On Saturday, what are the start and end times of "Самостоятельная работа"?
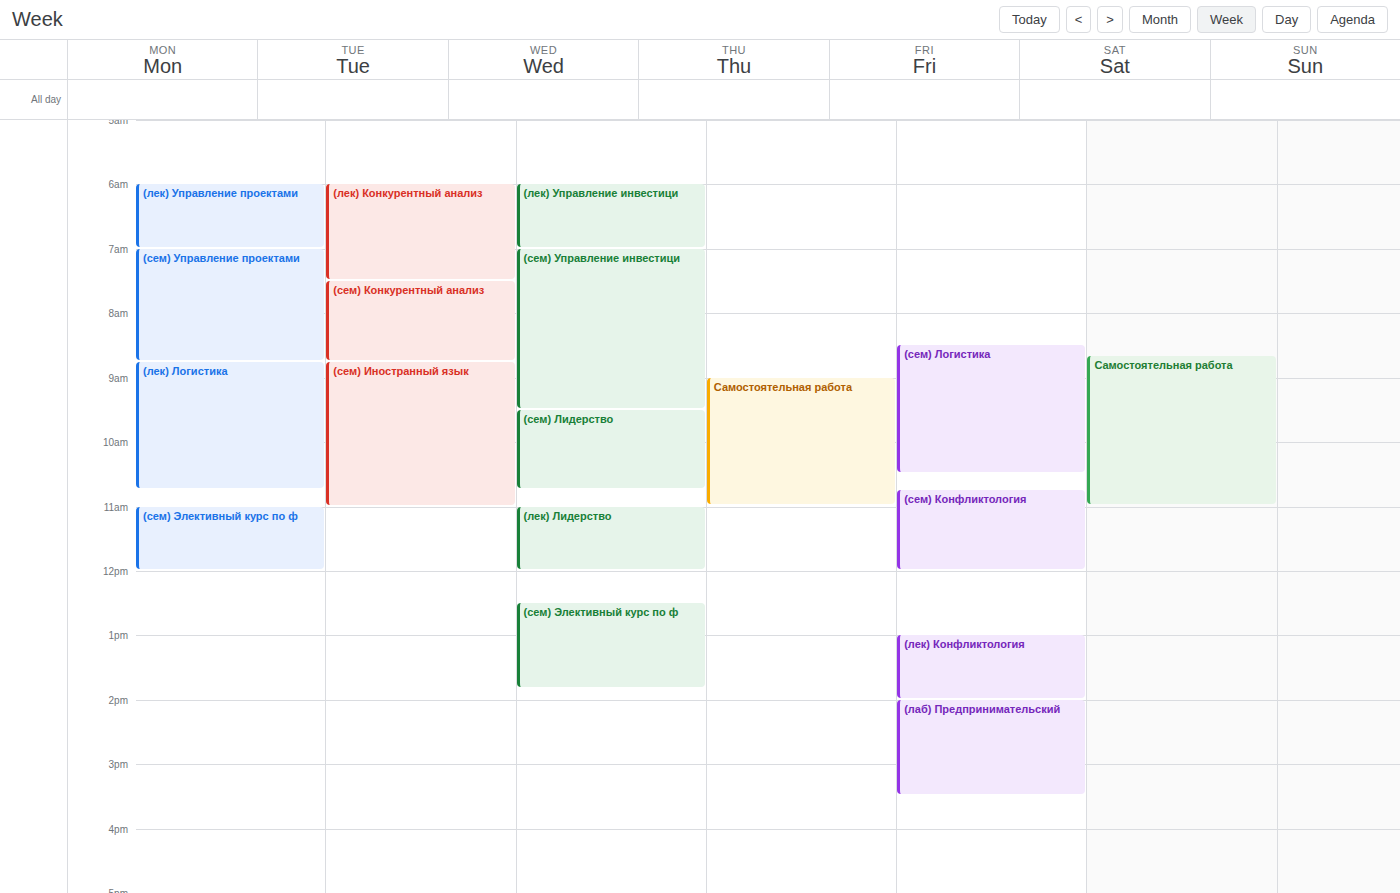
8:40 AM to 11:00 AM